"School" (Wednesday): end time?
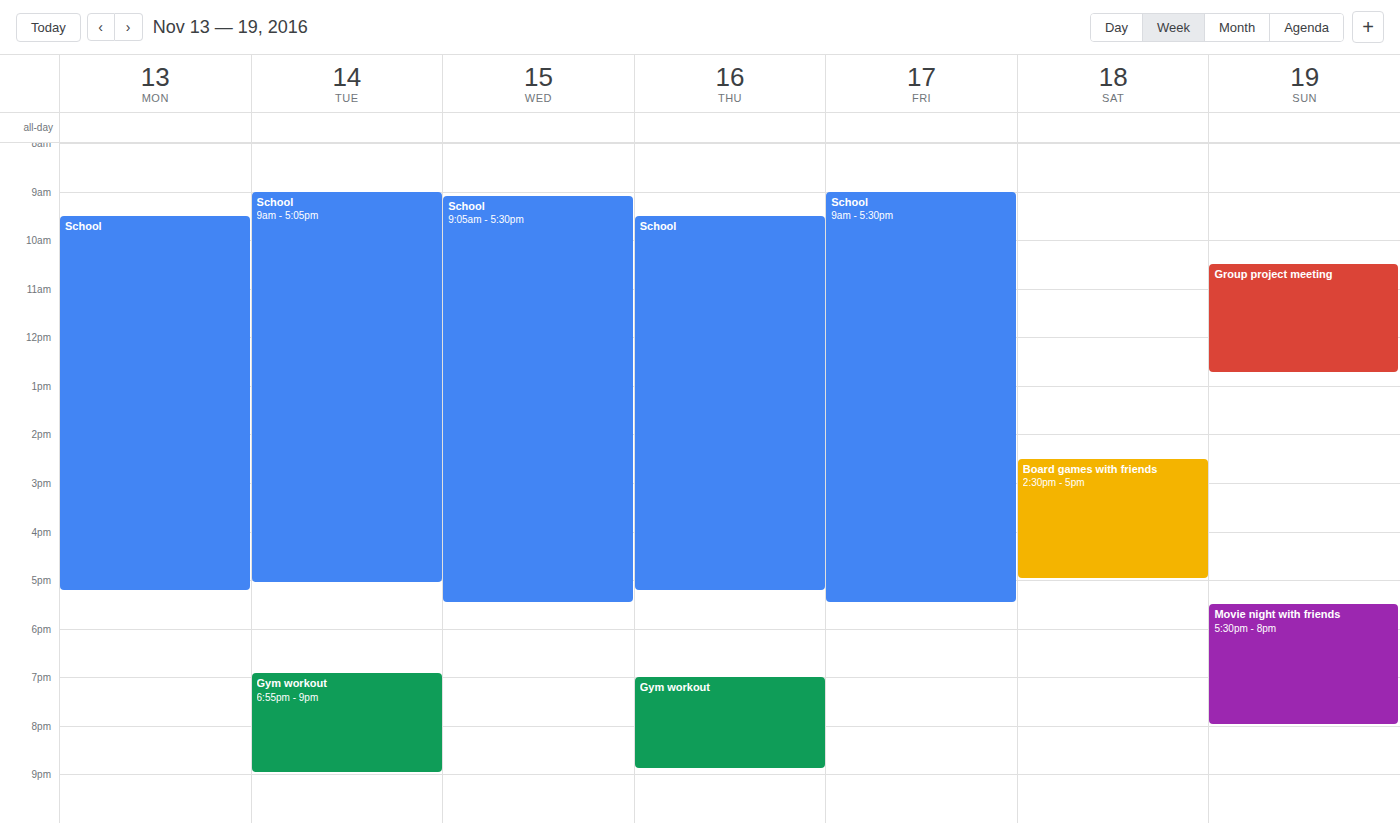
17:30